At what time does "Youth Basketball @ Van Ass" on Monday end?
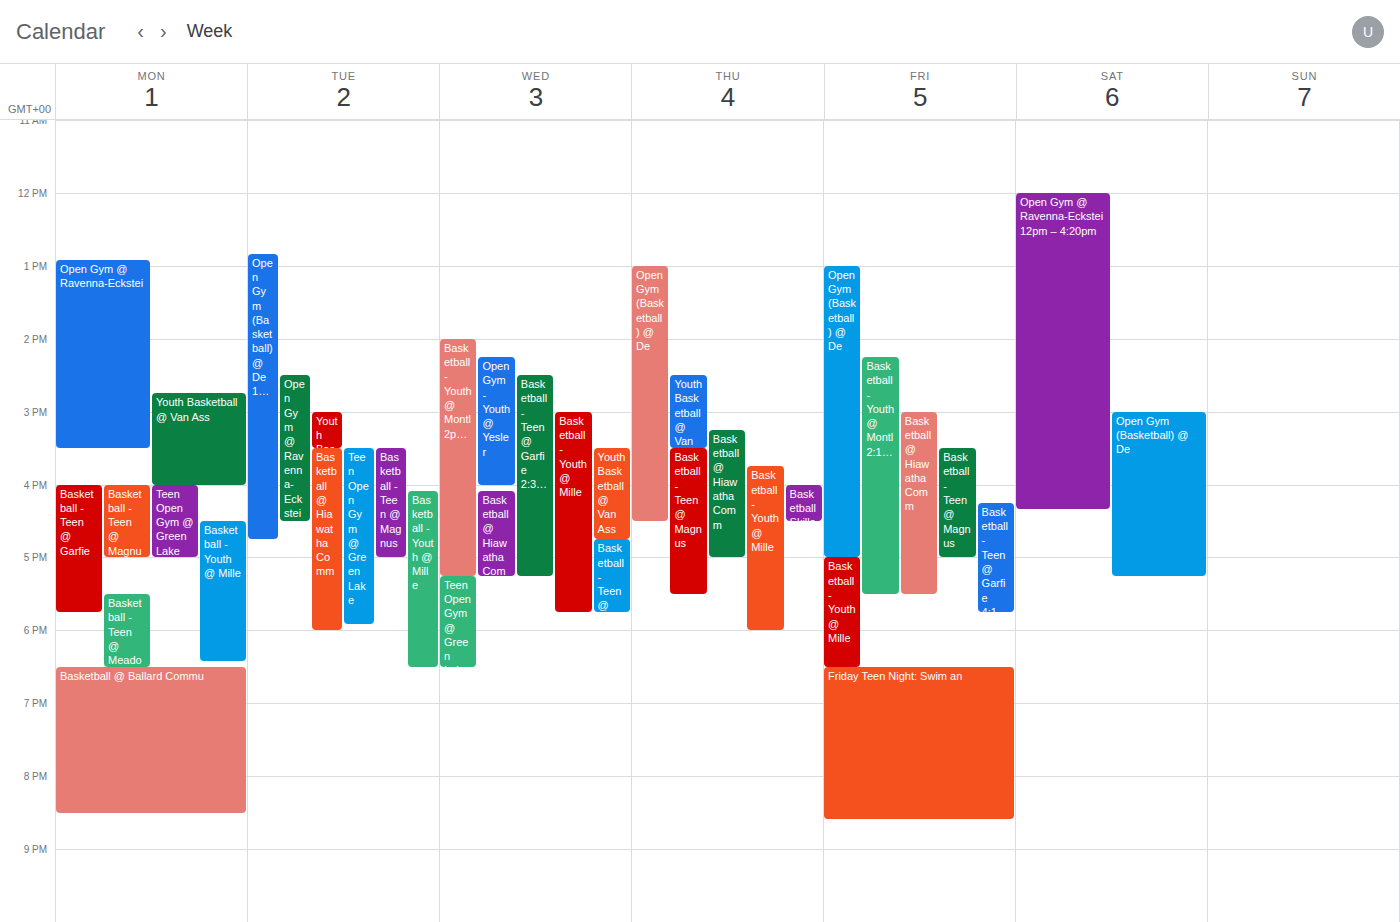
4:00 PM